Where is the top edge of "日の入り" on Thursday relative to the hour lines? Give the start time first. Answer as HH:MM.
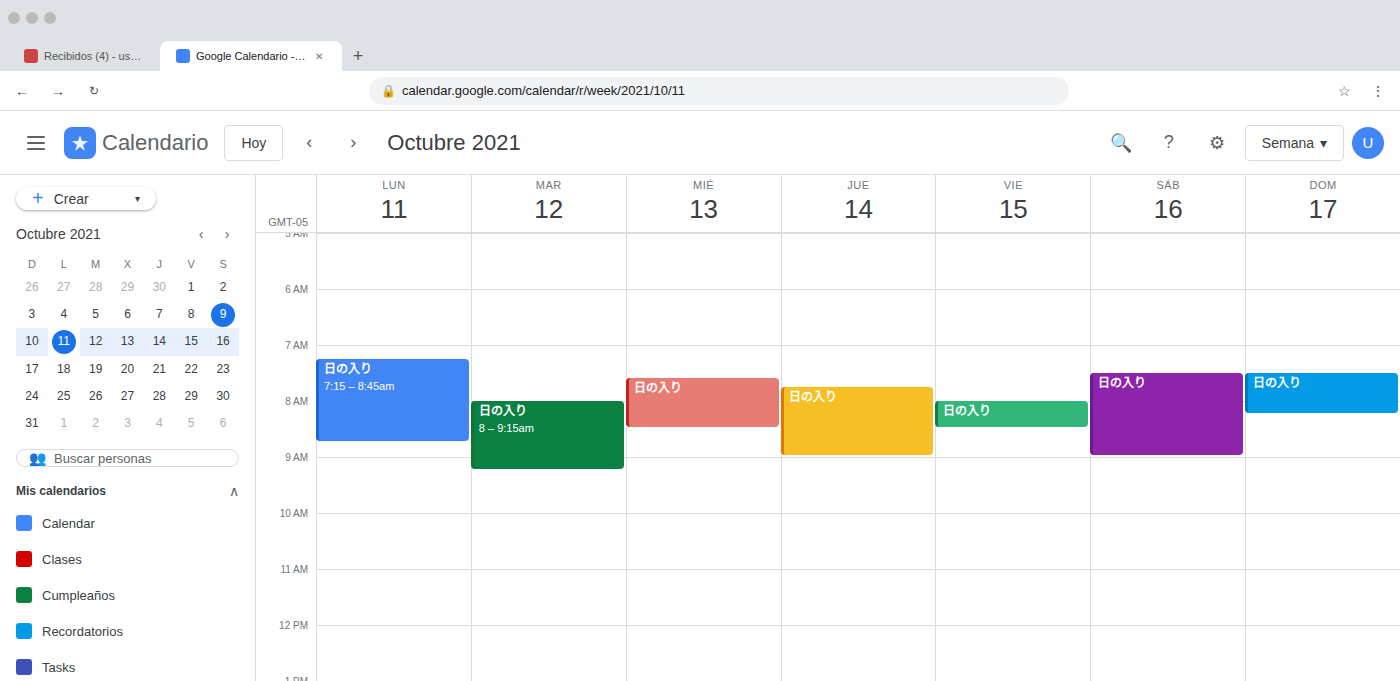
07:45 -- neither: three quarters of the way from the 07:00 line to the 08:00 line.